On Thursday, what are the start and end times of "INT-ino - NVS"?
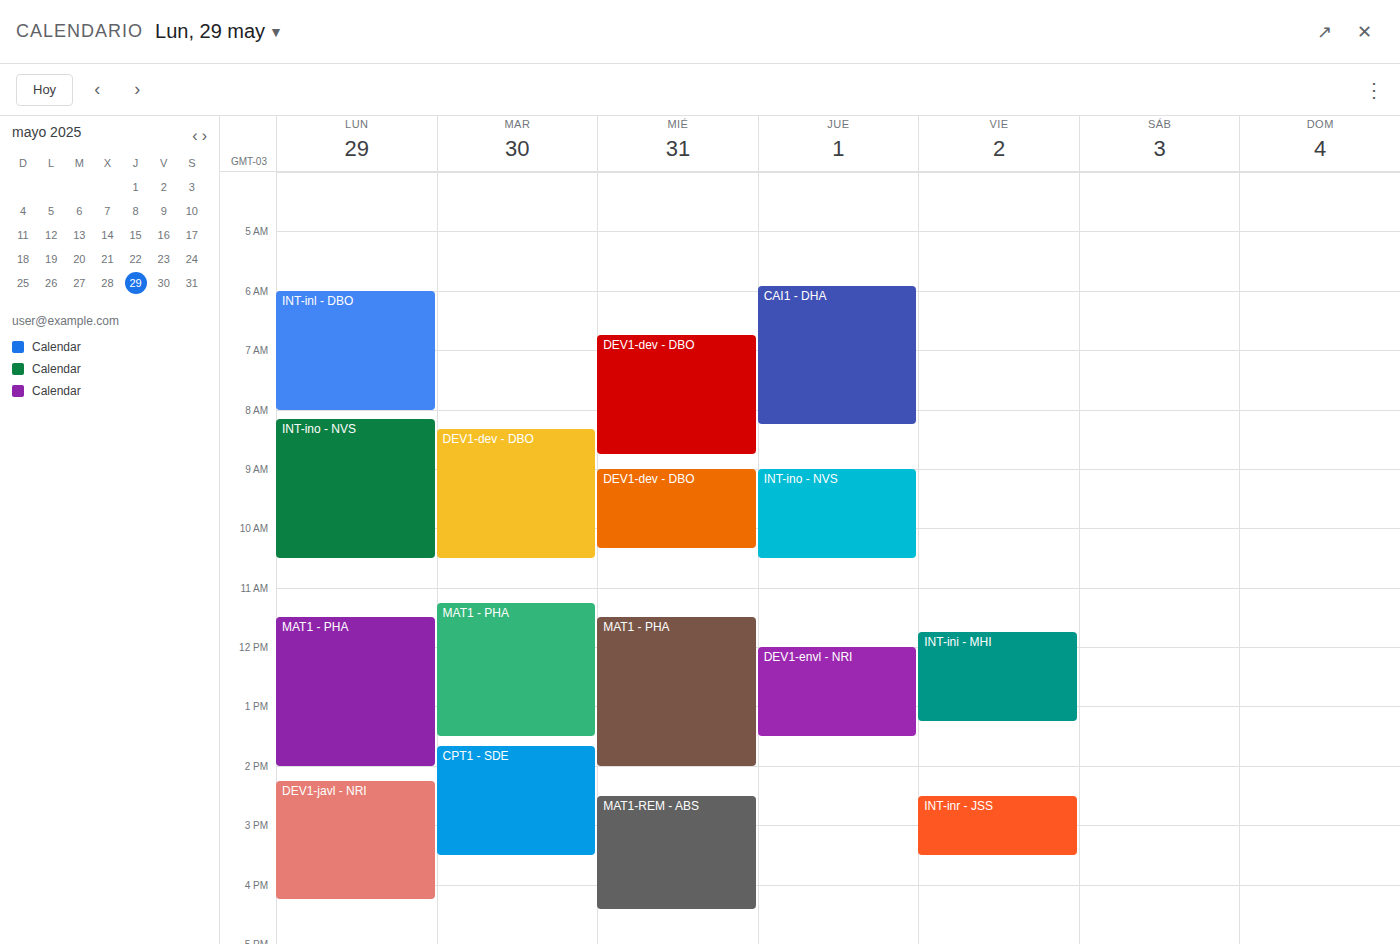
9:00 AM to 10:30 AM